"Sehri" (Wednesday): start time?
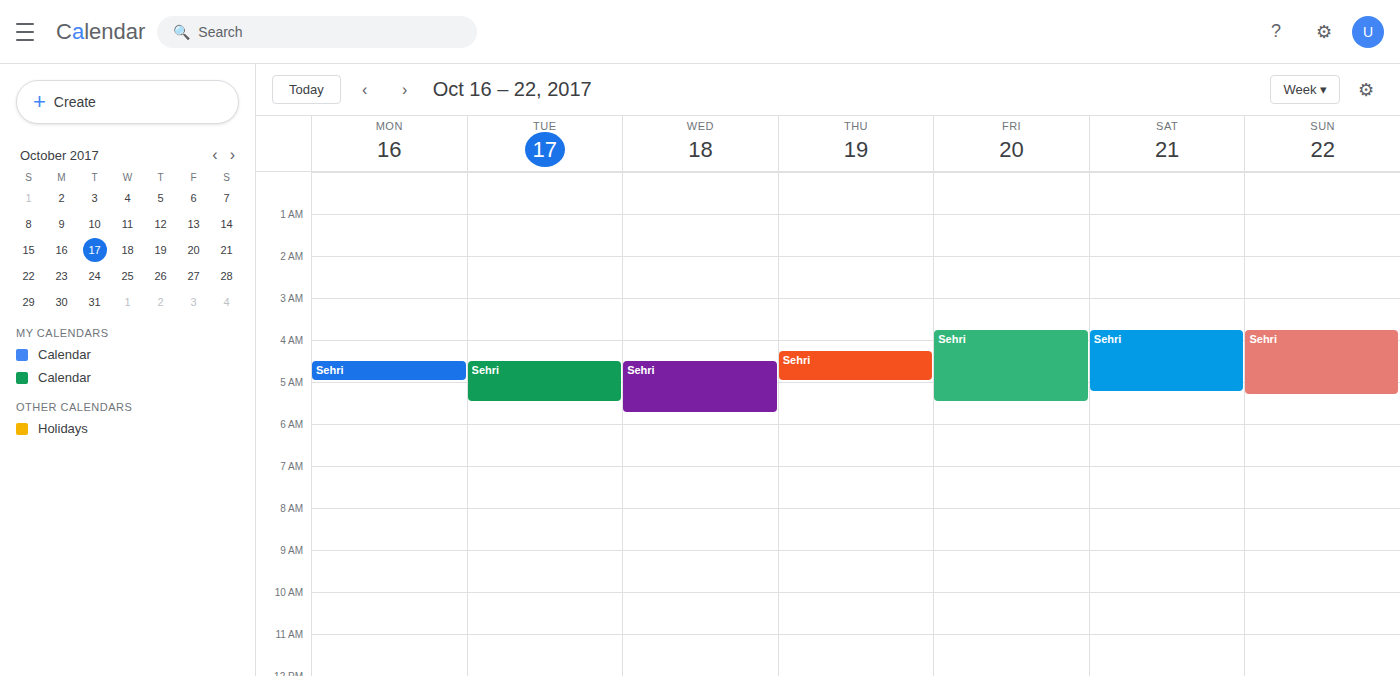
4:30 AM